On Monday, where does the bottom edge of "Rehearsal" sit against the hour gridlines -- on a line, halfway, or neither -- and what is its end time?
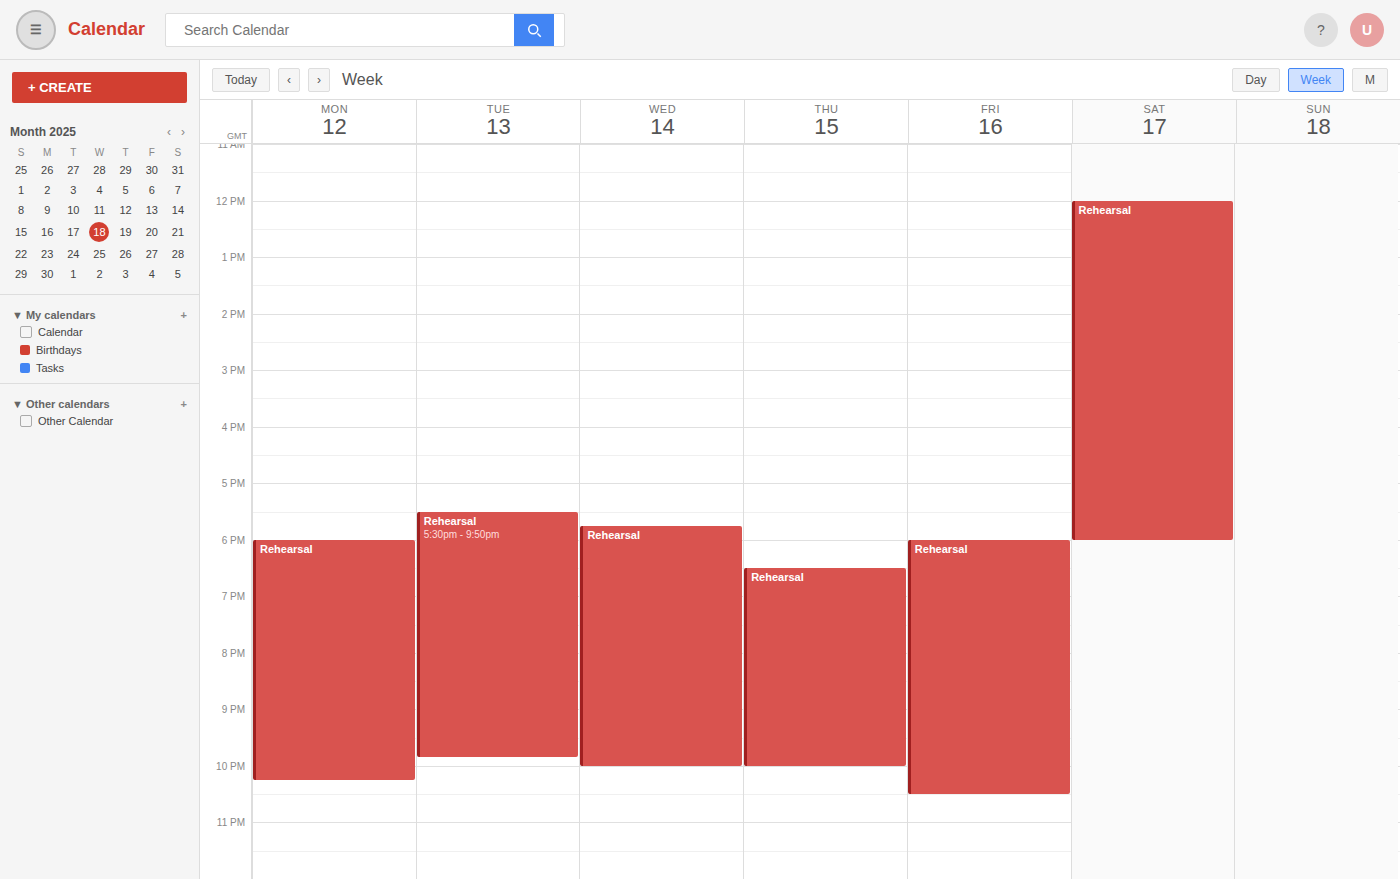
22:15 -- neither: a quarter of the way from the 22:00 line to the 23:00 line.